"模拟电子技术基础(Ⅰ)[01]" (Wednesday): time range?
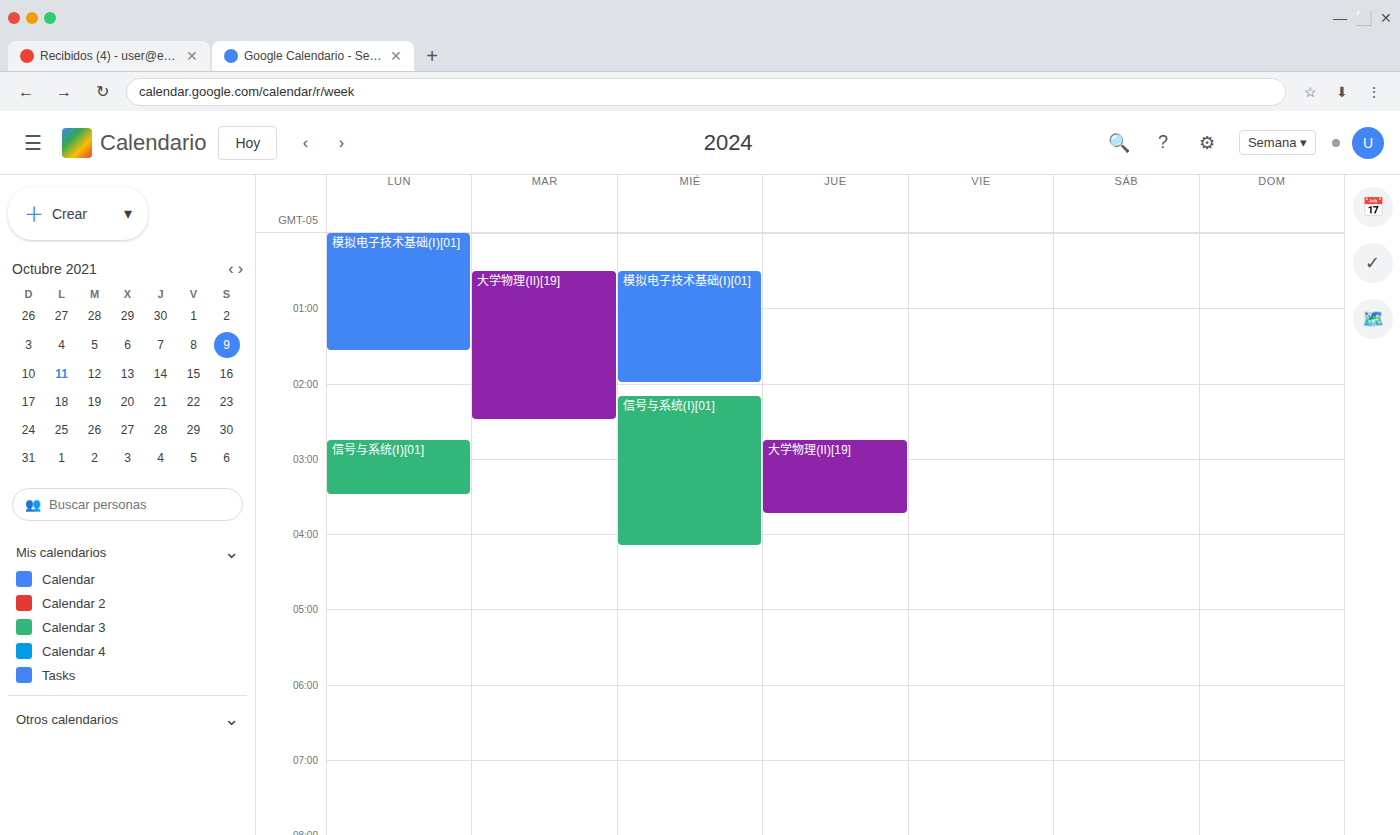
12:30 AM to 2:00 AM